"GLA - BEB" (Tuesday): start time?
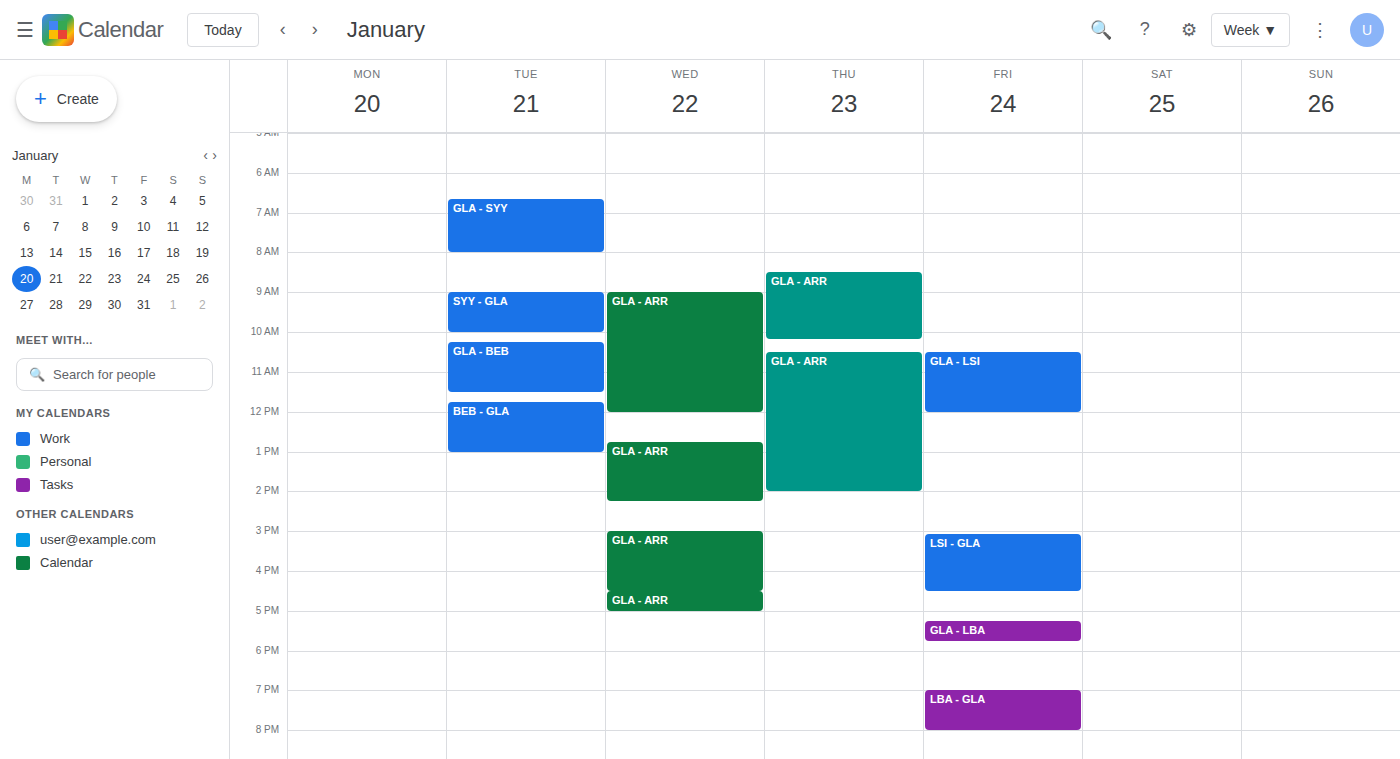
10:15 AM